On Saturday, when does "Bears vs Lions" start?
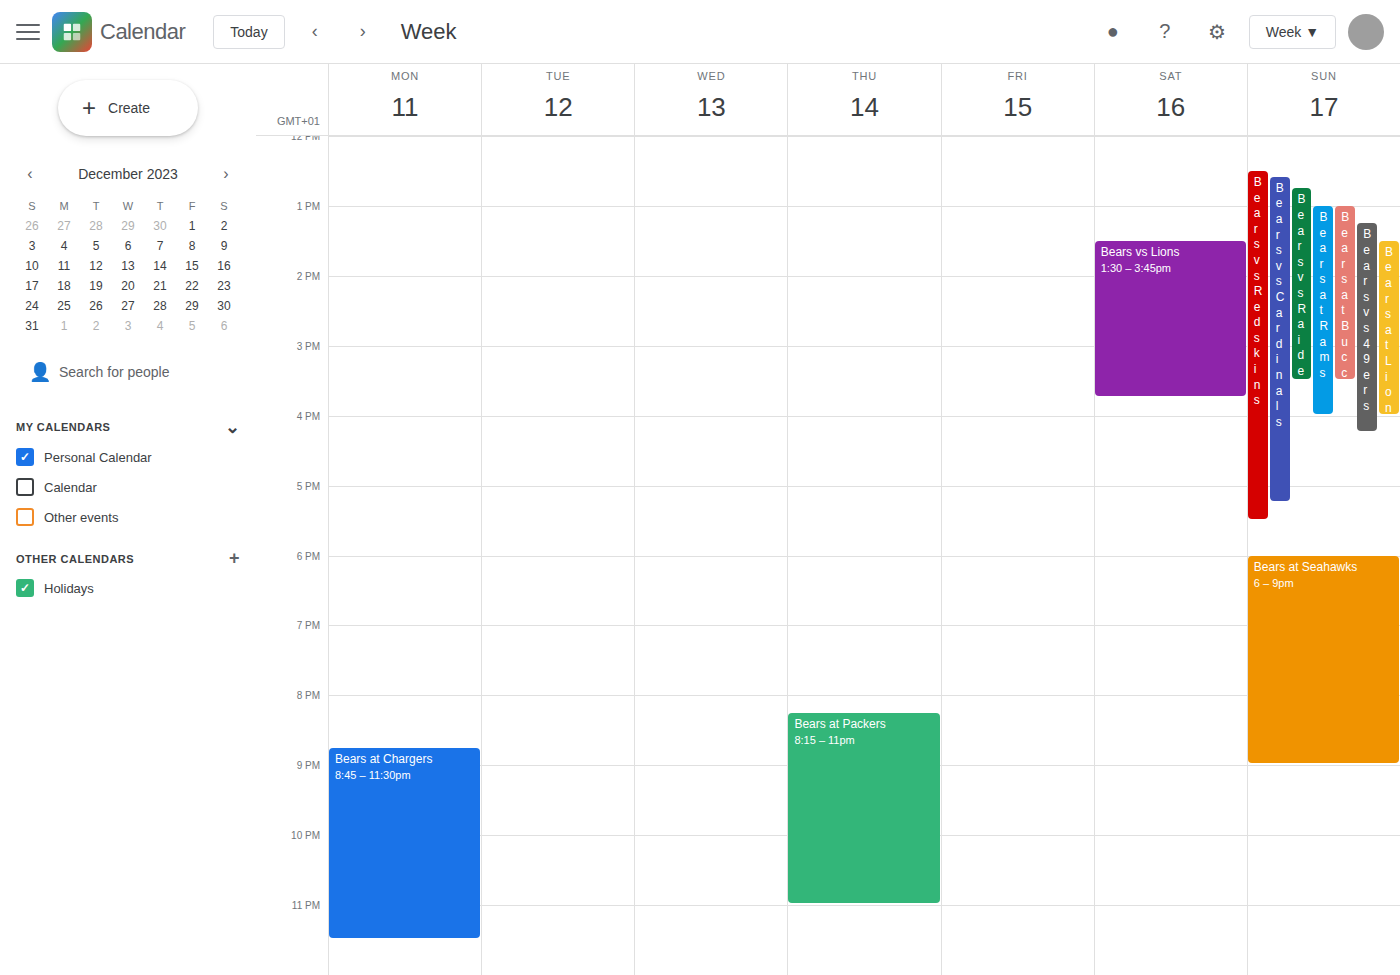
1:30 PM